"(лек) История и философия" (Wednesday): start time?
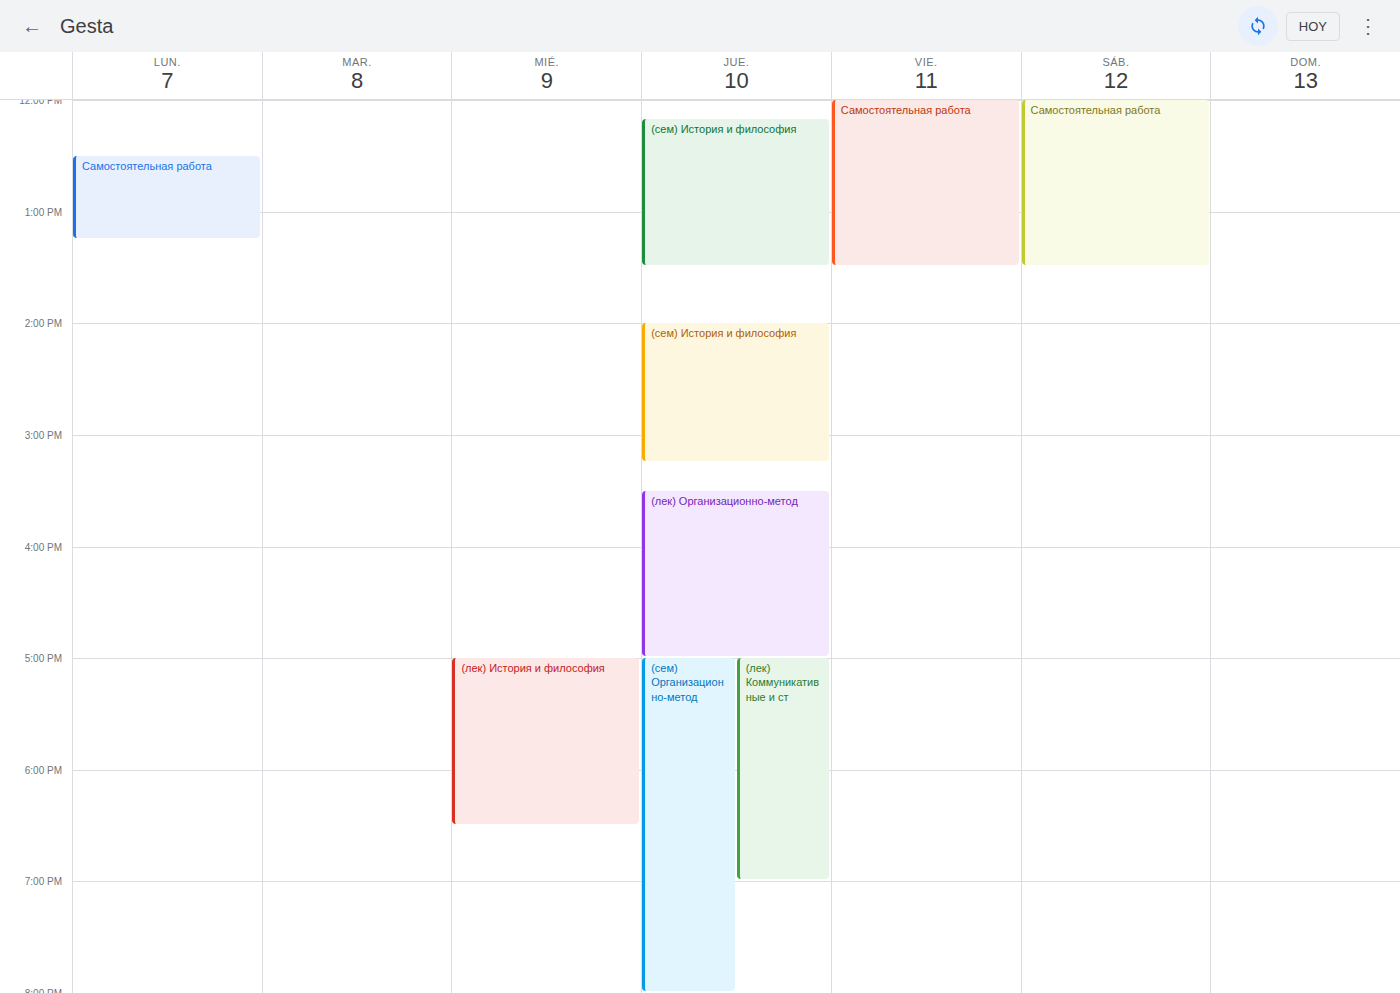
5:00 PM